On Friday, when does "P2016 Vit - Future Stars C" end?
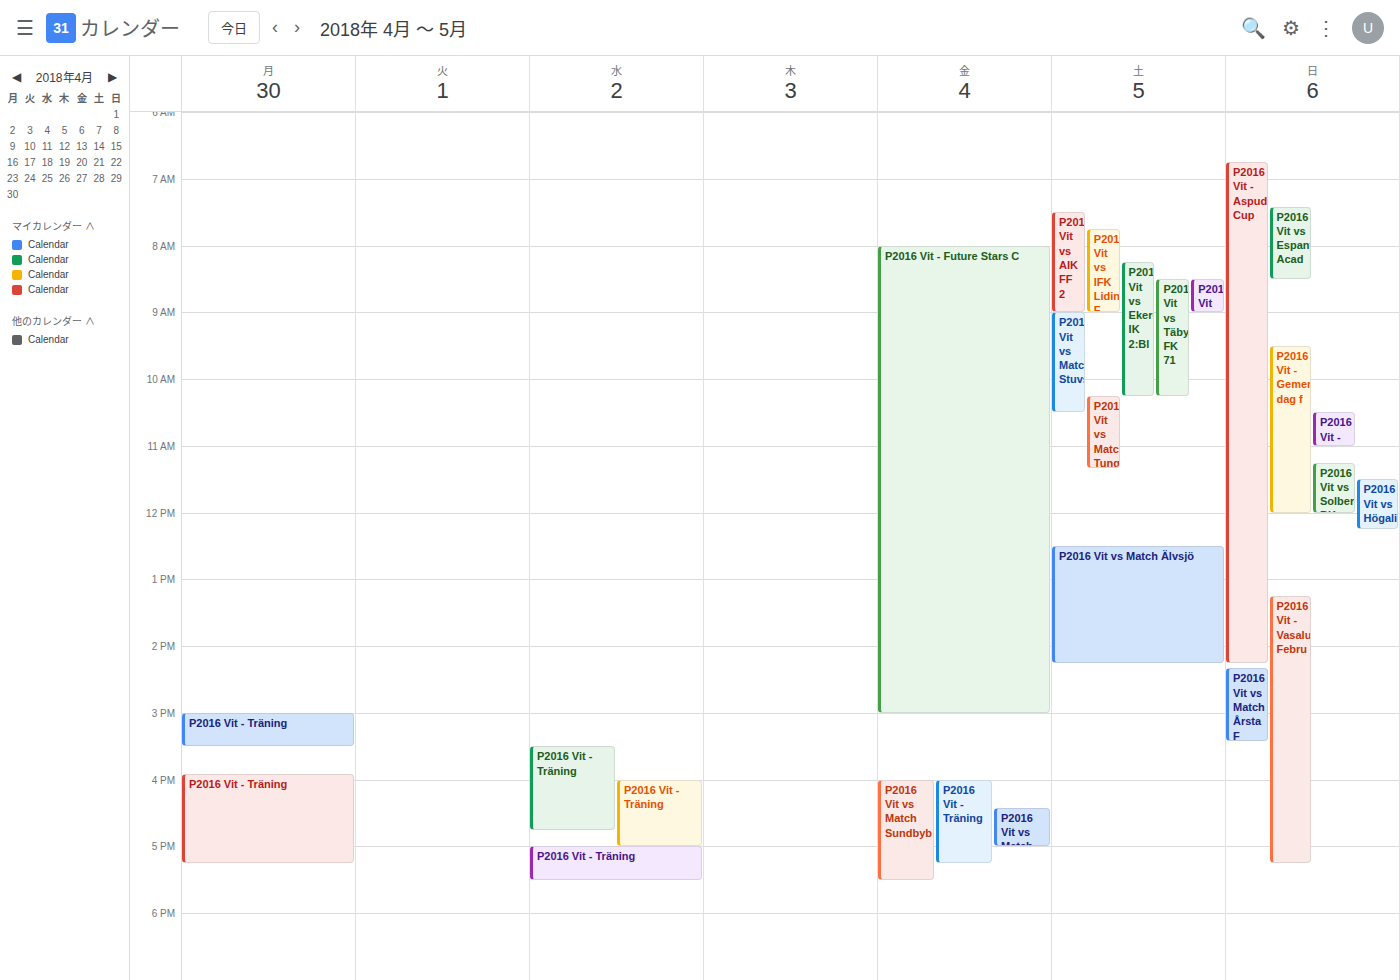
3:00 PM